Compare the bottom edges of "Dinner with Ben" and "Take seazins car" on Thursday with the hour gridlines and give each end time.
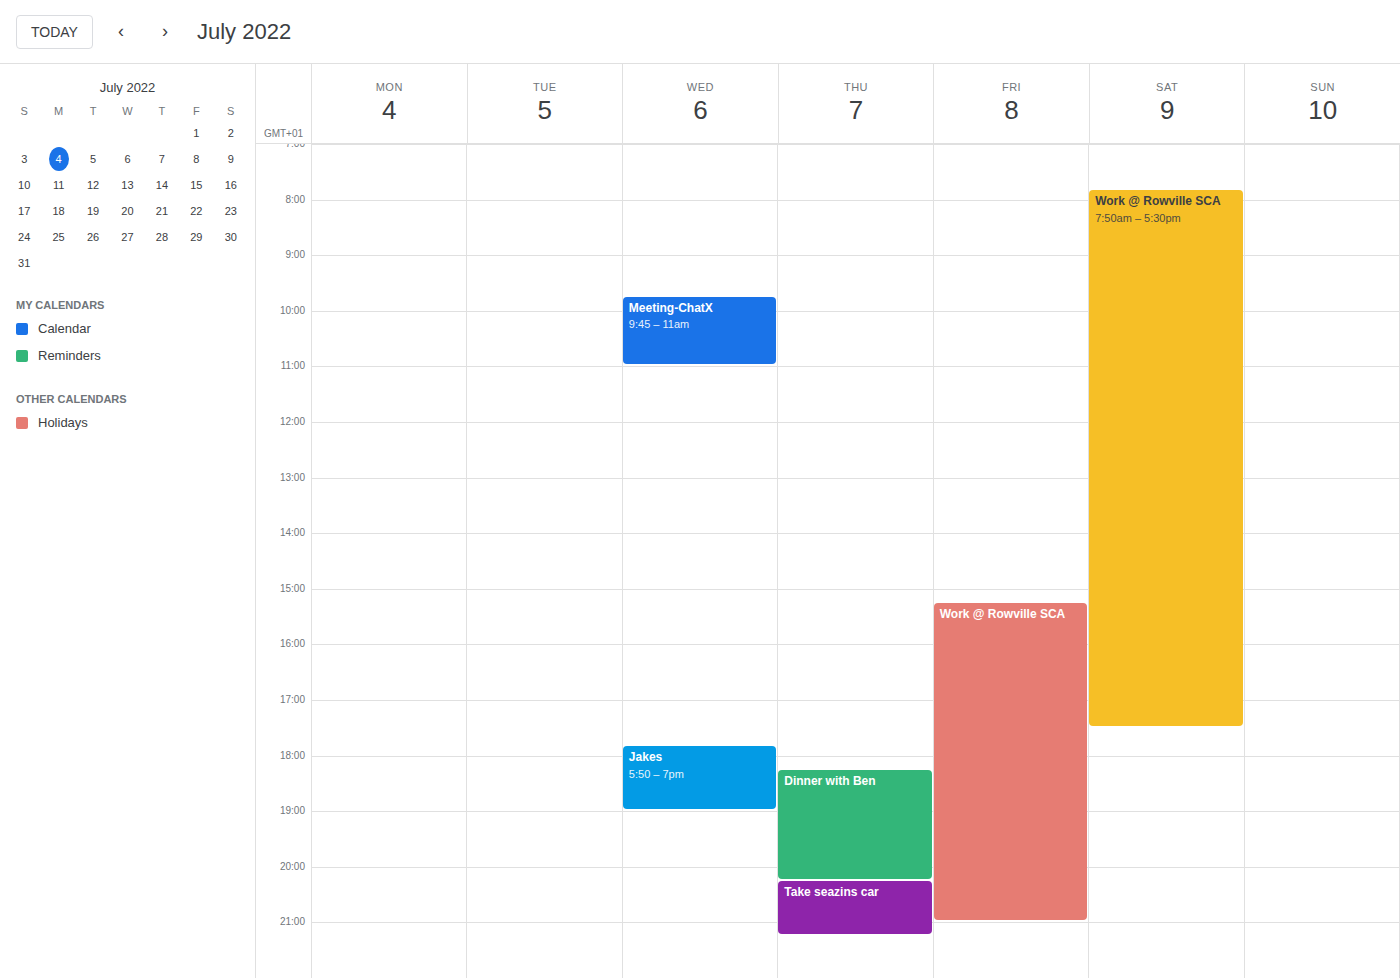
"Dinner with Ben": 8:15 PM, neither: a quarter of the way from the 8 PM line to the 9 PM line. "Take seazins car": 9:15 PM, neither: a quarter of the way from the 9 PM line to the 10 PM line.